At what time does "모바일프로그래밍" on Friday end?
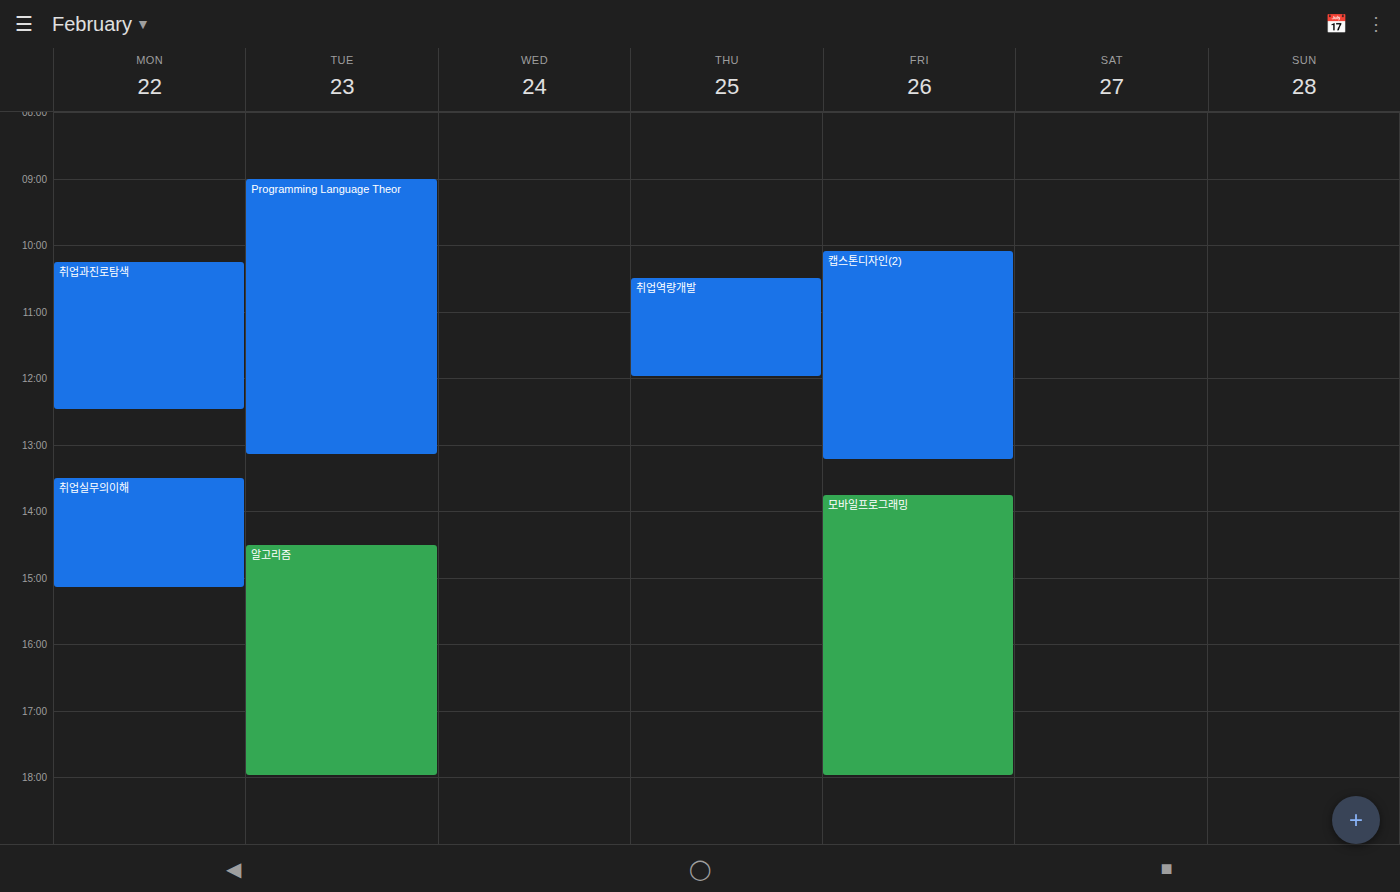
18:00